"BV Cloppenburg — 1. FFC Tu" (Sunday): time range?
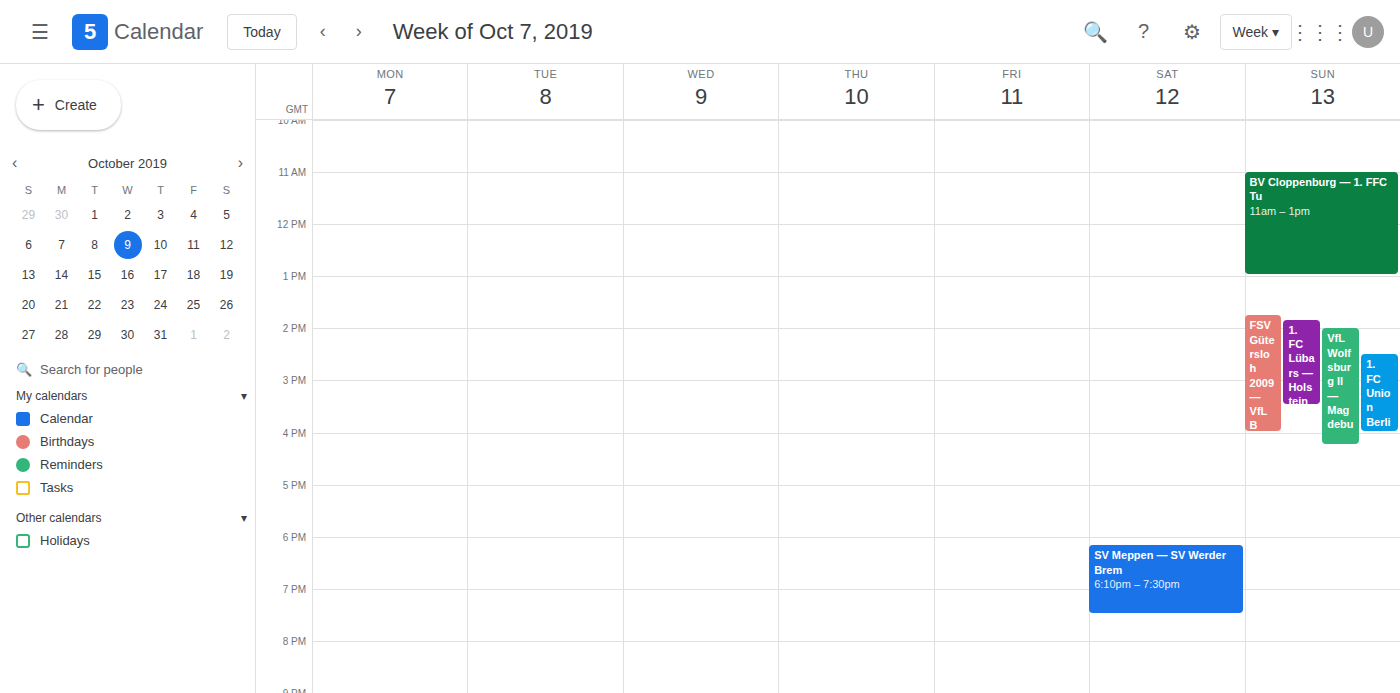
11:00 AM to 1:00 PM